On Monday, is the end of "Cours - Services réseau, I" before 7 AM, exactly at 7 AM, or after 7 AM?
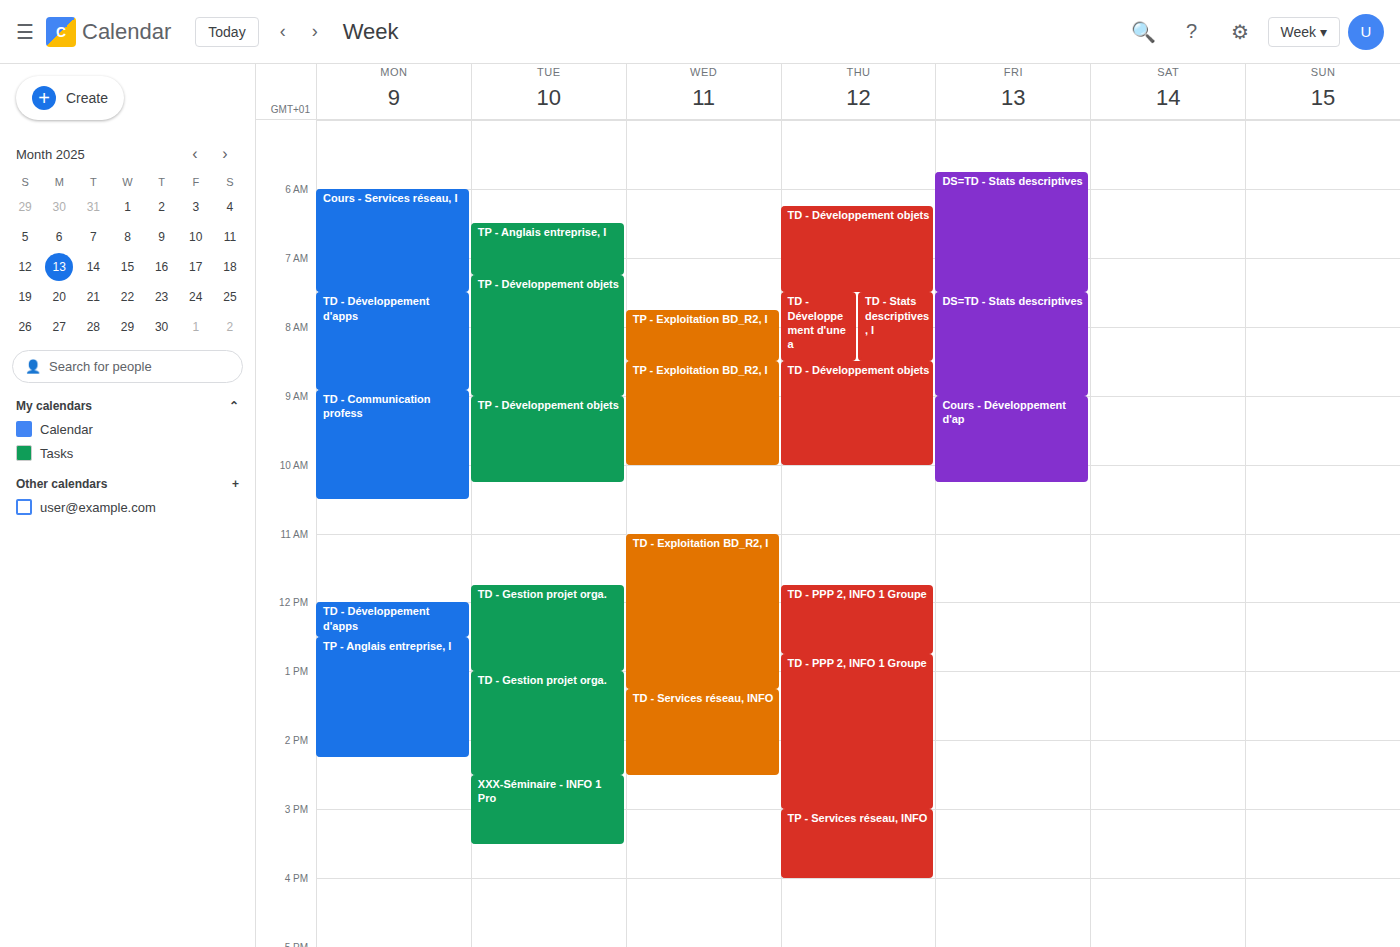
7:30 AM -- after 7 AM, 30 minutes below the 7 AM line.